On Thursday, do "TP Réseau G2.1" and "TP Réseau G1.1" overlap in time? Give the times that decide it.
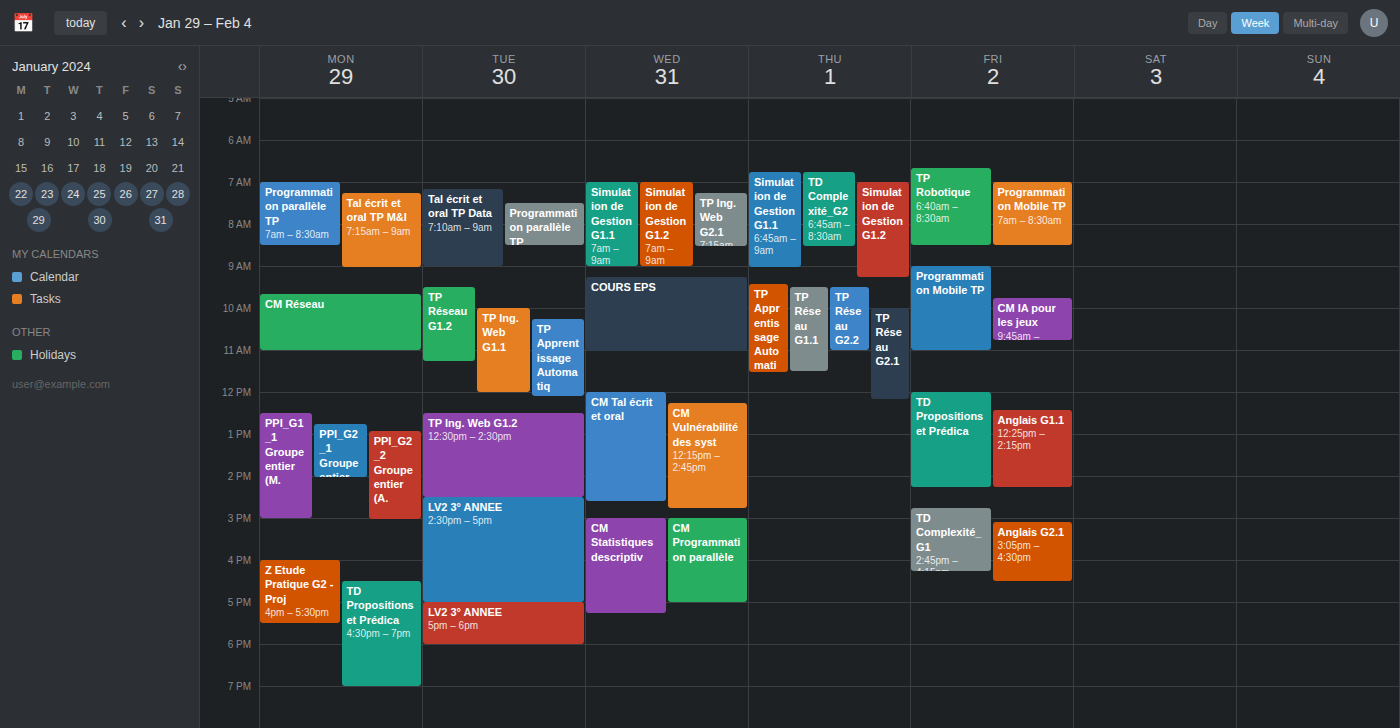
"TP Réseau G2.1" starts at 10:00 AM, before "TP Réseau G1.1" ends at 11:30 AM -- they overlap.